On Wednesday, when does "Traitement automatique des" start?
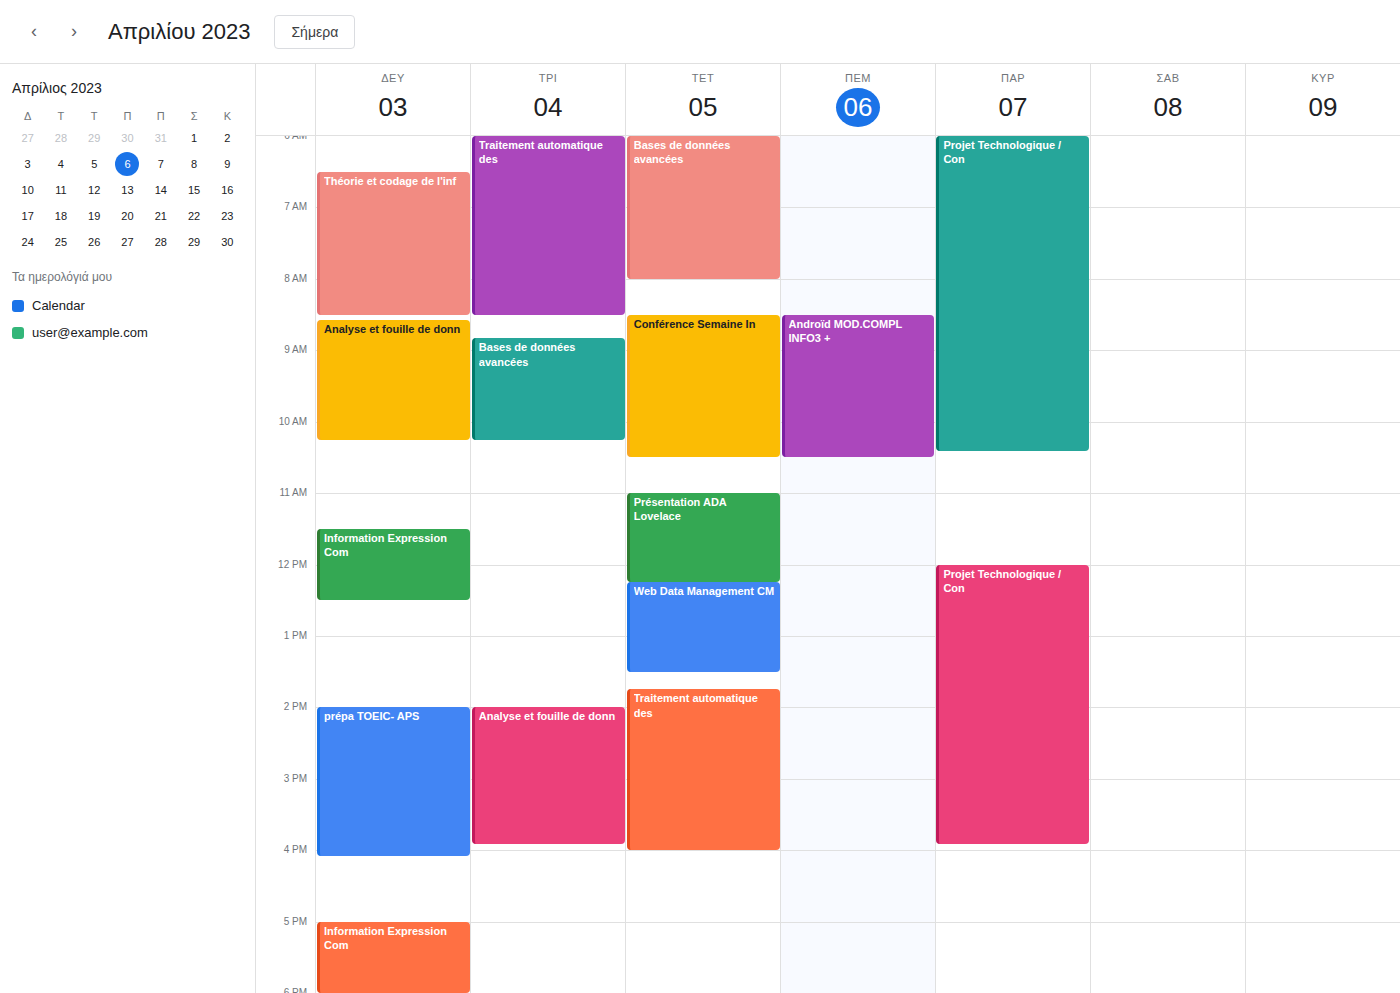
1:45 PM